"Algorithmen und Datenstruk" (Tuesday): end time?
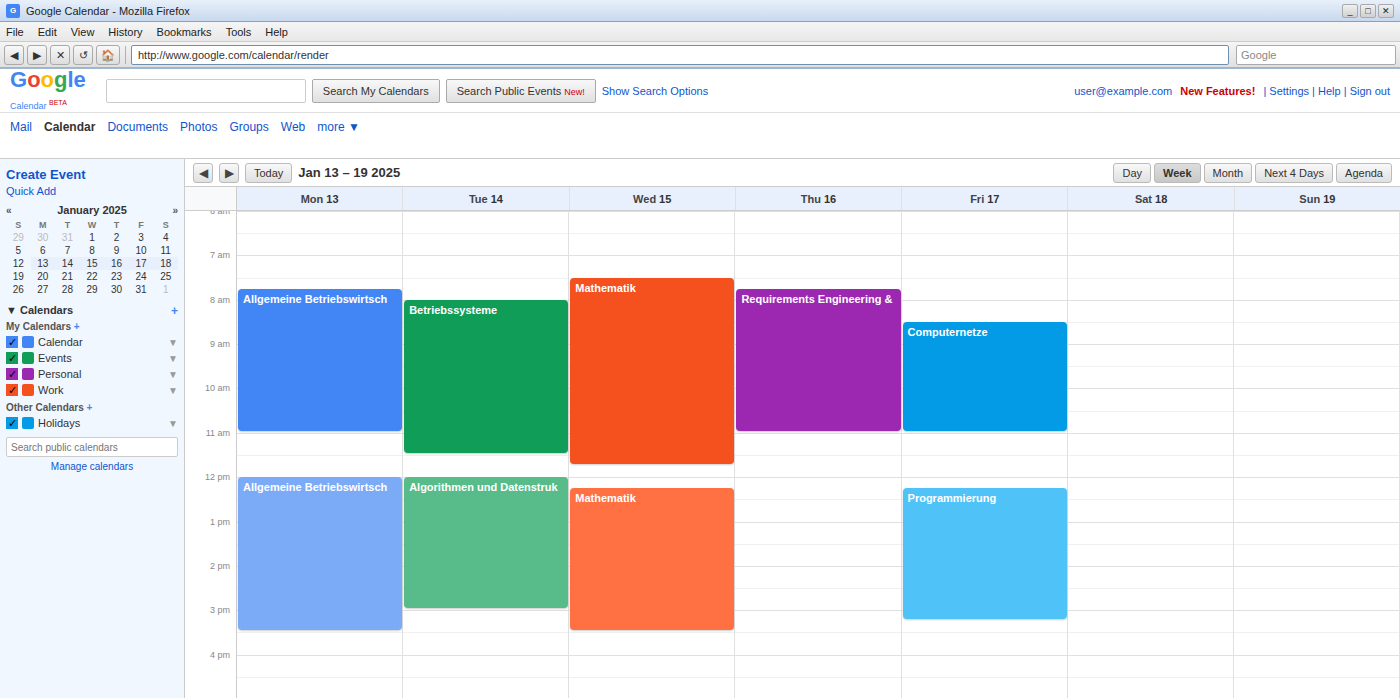
3:00 PM